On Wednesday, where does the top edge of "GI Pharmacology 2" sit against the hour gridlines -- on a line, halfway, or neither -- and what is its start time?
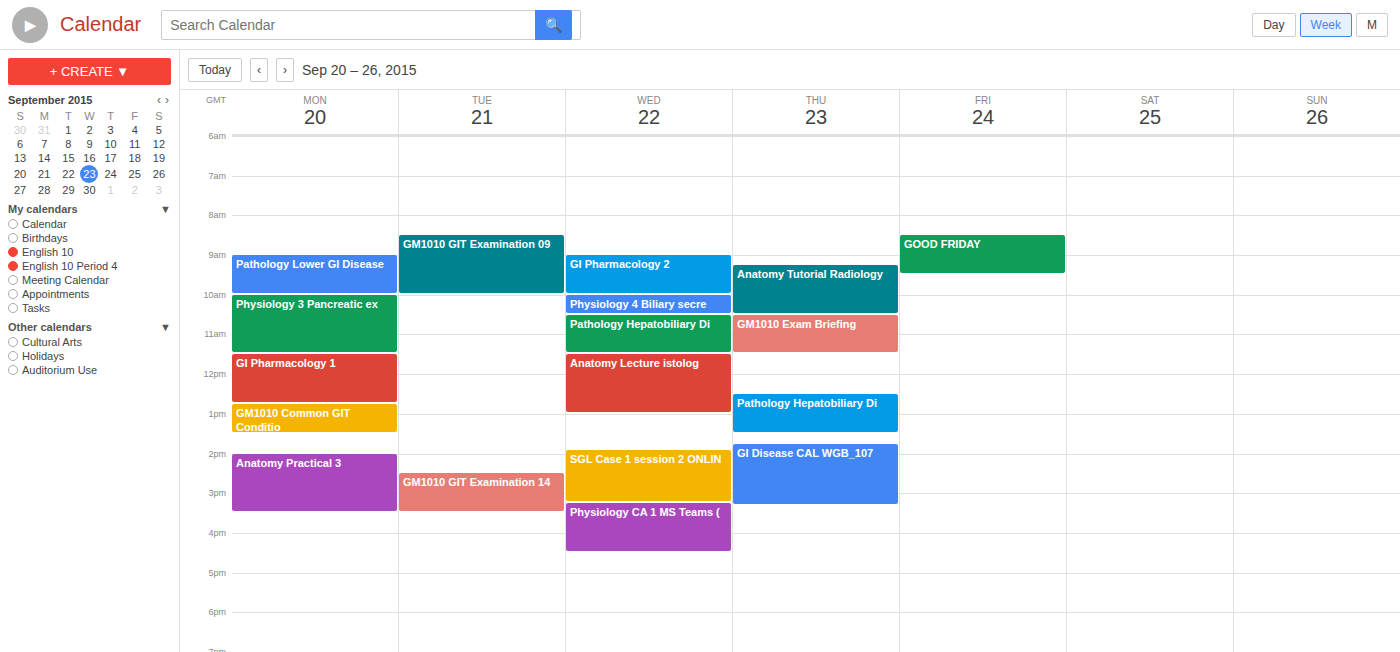
9:00 AM -- exactly on the 9 AM line.